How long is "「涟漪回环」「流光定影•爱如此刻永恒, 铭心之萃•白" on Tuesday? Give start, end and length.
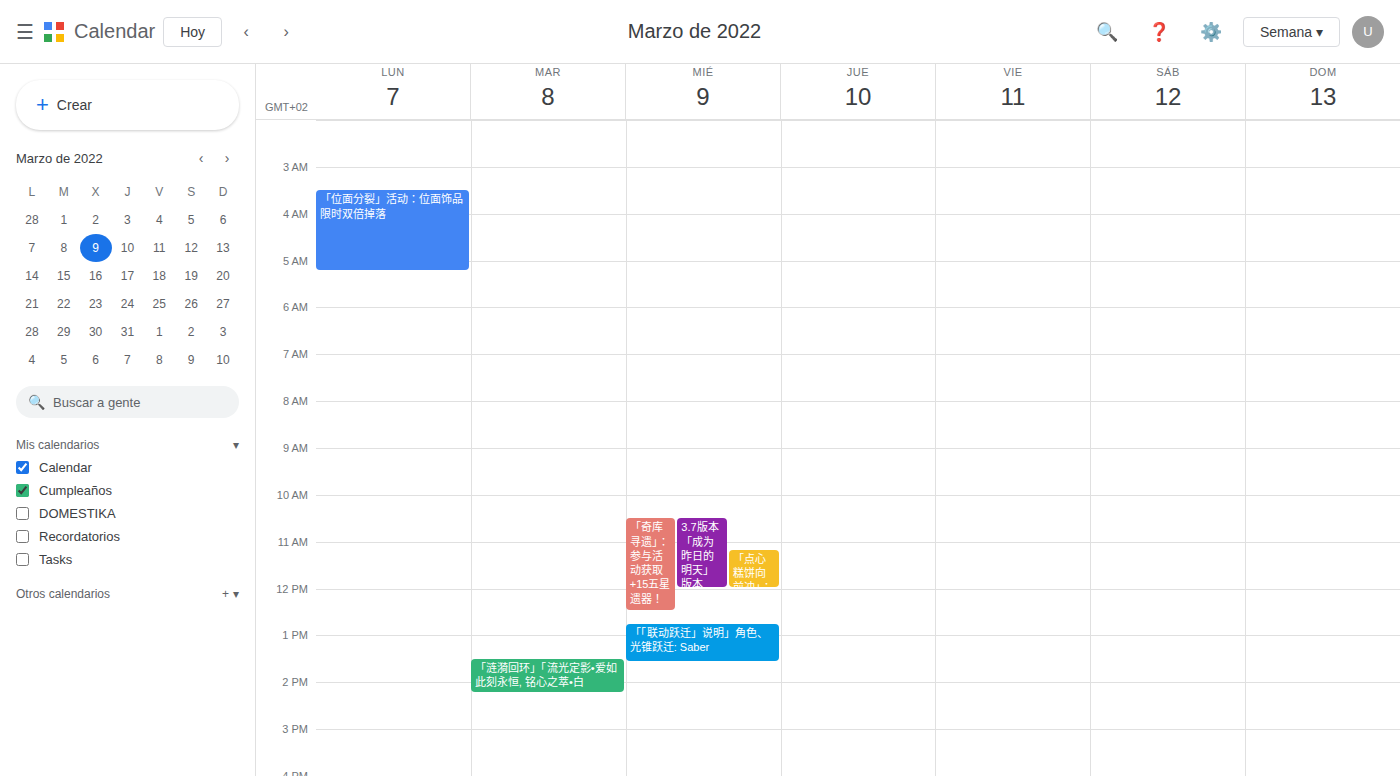
1:30 PM to 2:15 PM, 45 minutes